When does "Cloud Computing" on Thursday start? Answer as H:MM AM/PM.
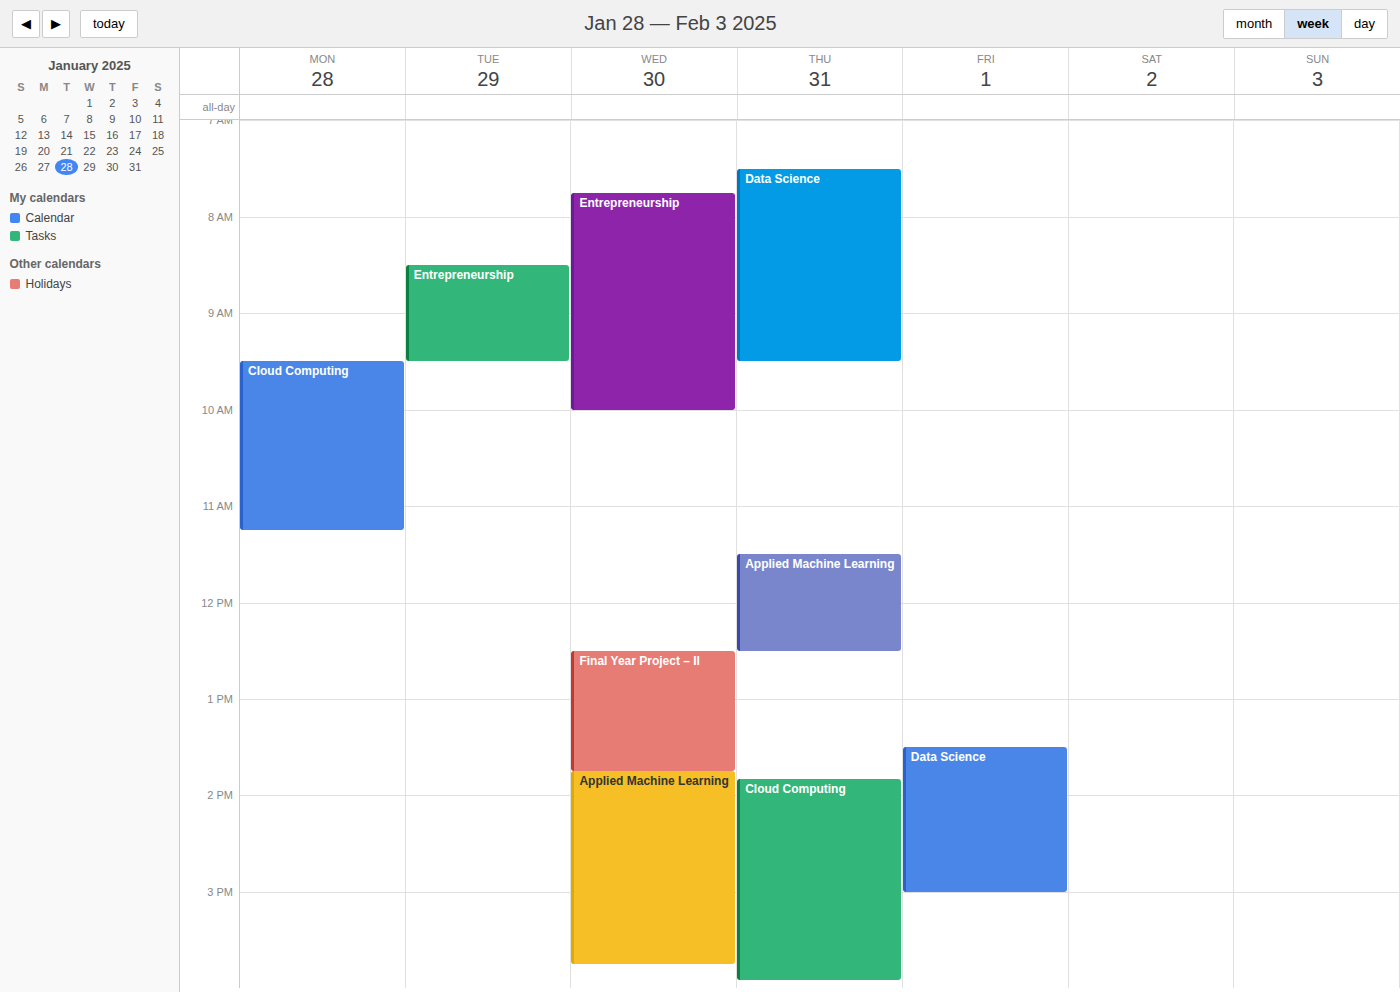
1:50 PM